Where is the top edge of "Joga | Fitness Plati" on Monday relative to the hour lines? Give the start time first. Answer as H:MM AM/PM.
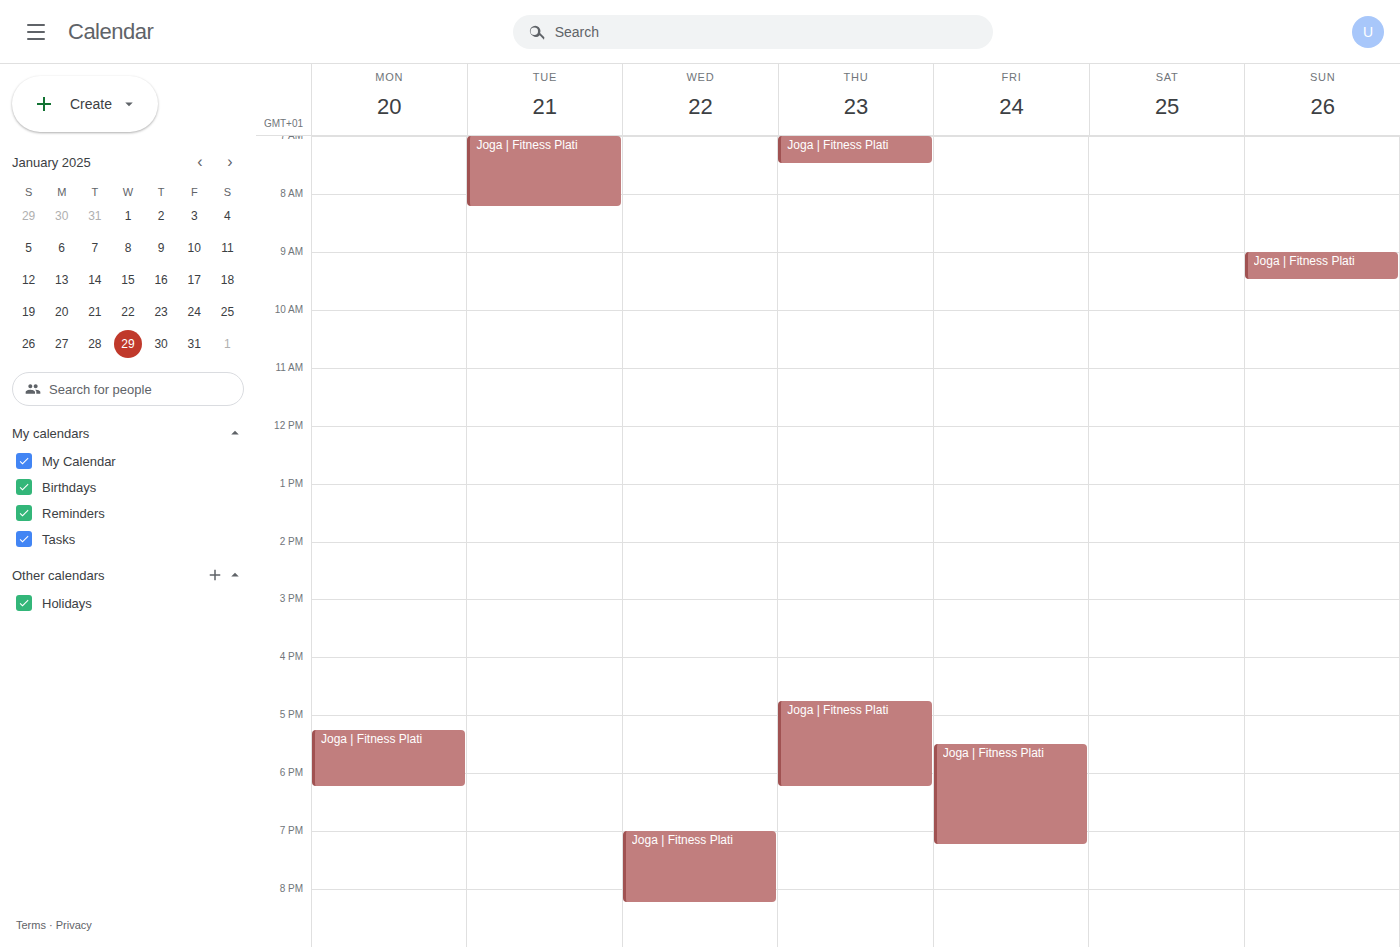
5:15 PM -- neither: a quarter of the way from the 5 PM line to the 6 PM line.